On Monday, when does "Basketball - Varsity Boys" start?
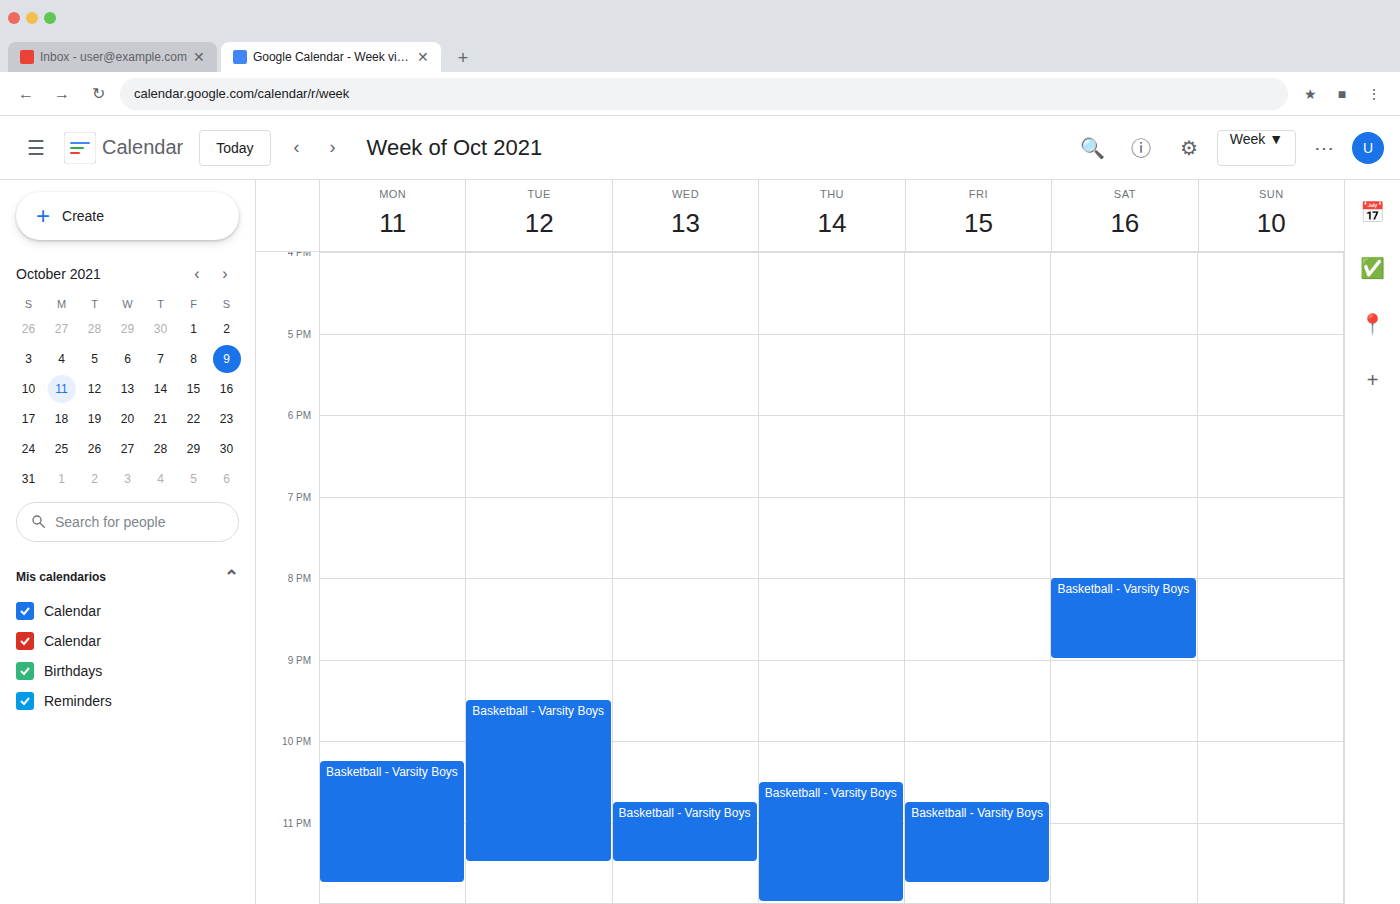
10:15 PM